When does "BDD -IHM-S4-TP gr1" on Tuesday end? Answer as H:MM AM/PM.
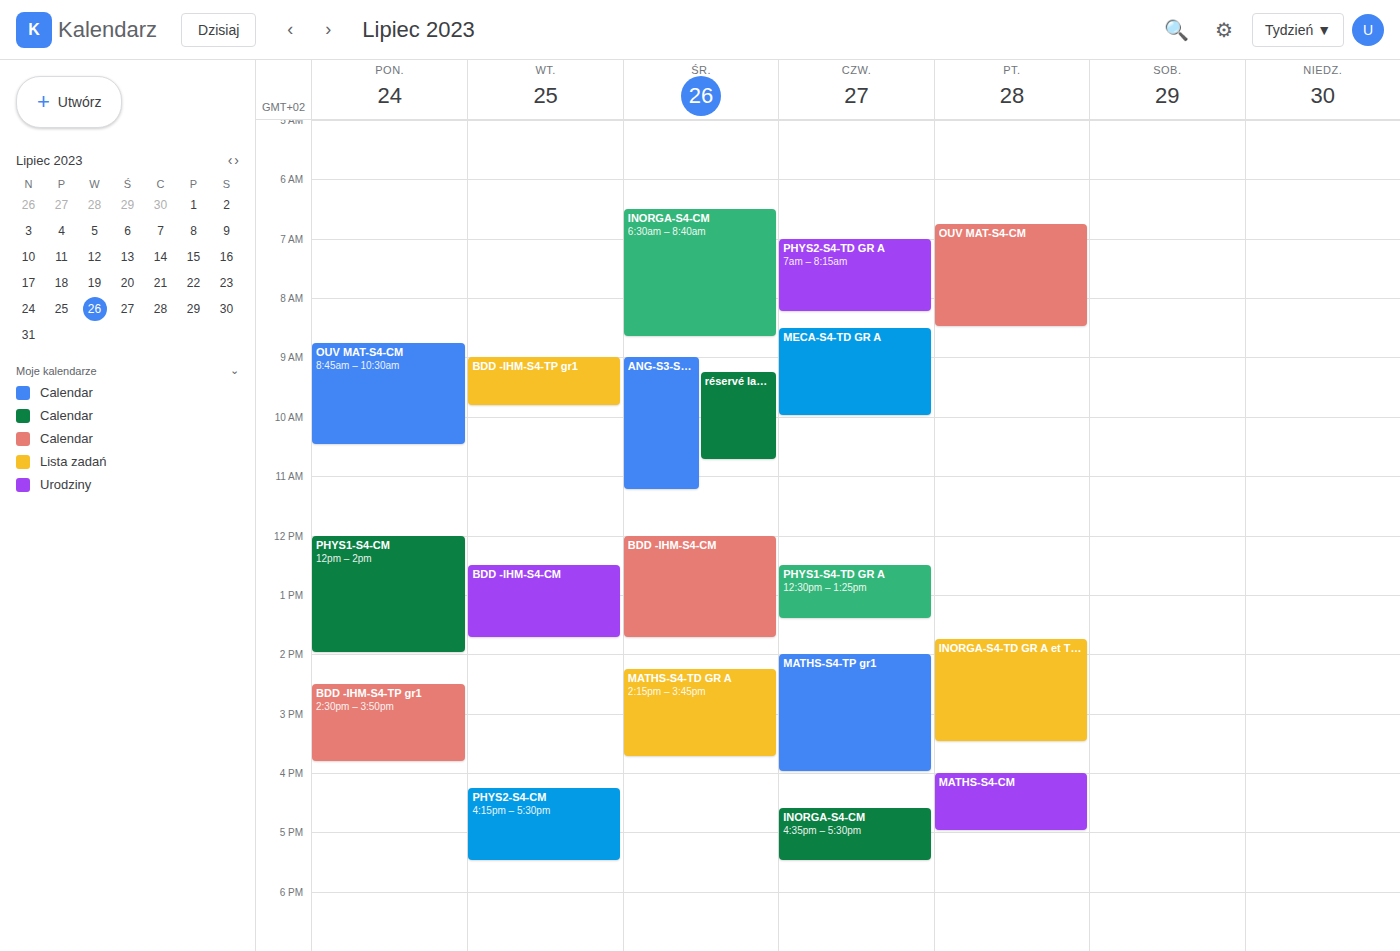
9:50 AM